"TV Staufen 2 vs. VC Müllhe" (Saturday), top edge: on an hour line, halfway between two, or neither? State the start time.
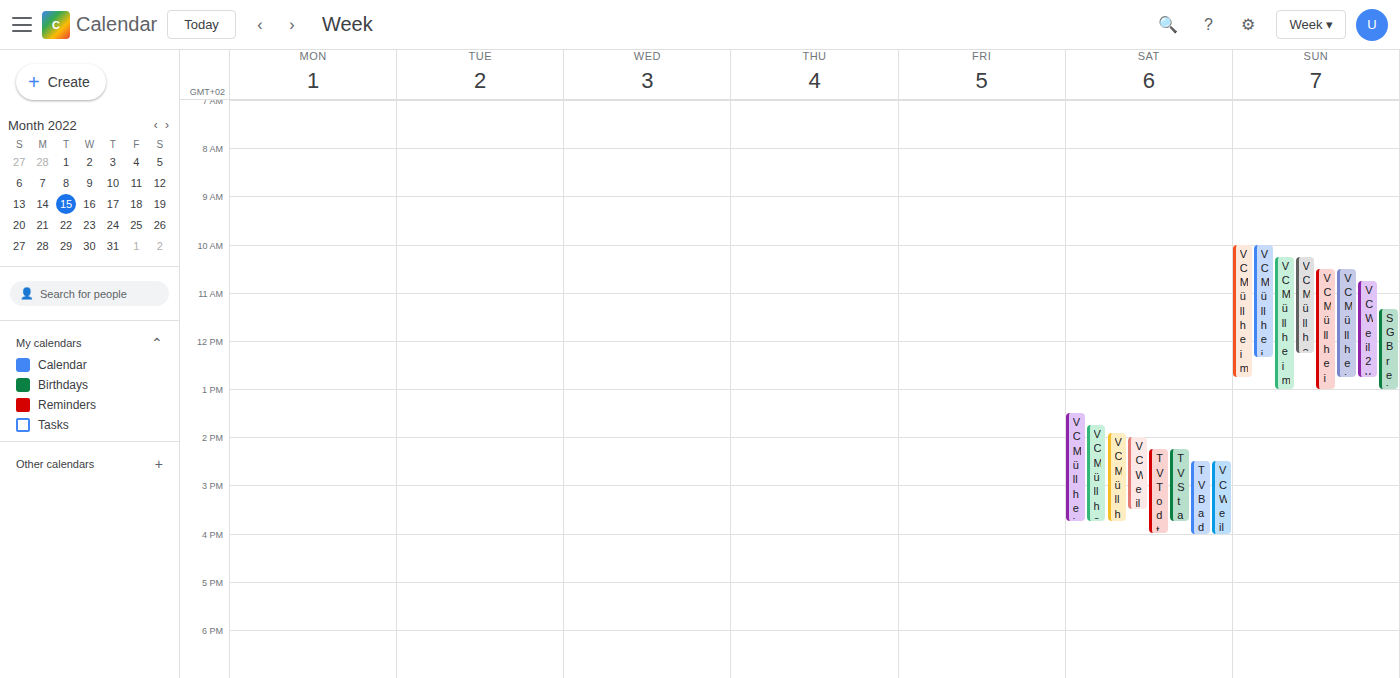
2:15 PM -- neither: a quarter of the way from the 2 PM line to the 3 PM line.